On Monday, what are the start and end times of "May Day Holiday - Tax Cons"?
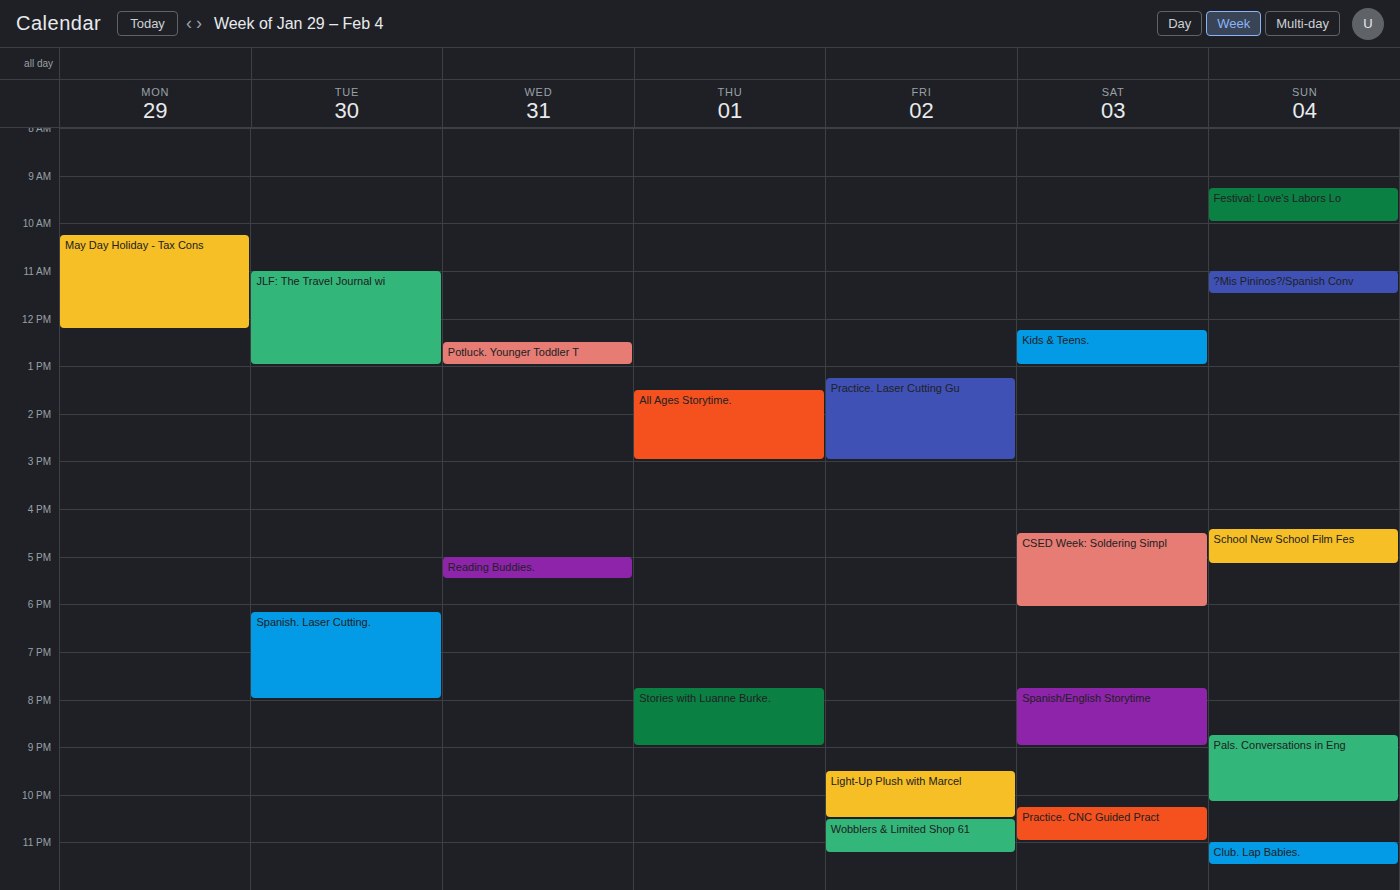
10:15 AM to 12:15 PM